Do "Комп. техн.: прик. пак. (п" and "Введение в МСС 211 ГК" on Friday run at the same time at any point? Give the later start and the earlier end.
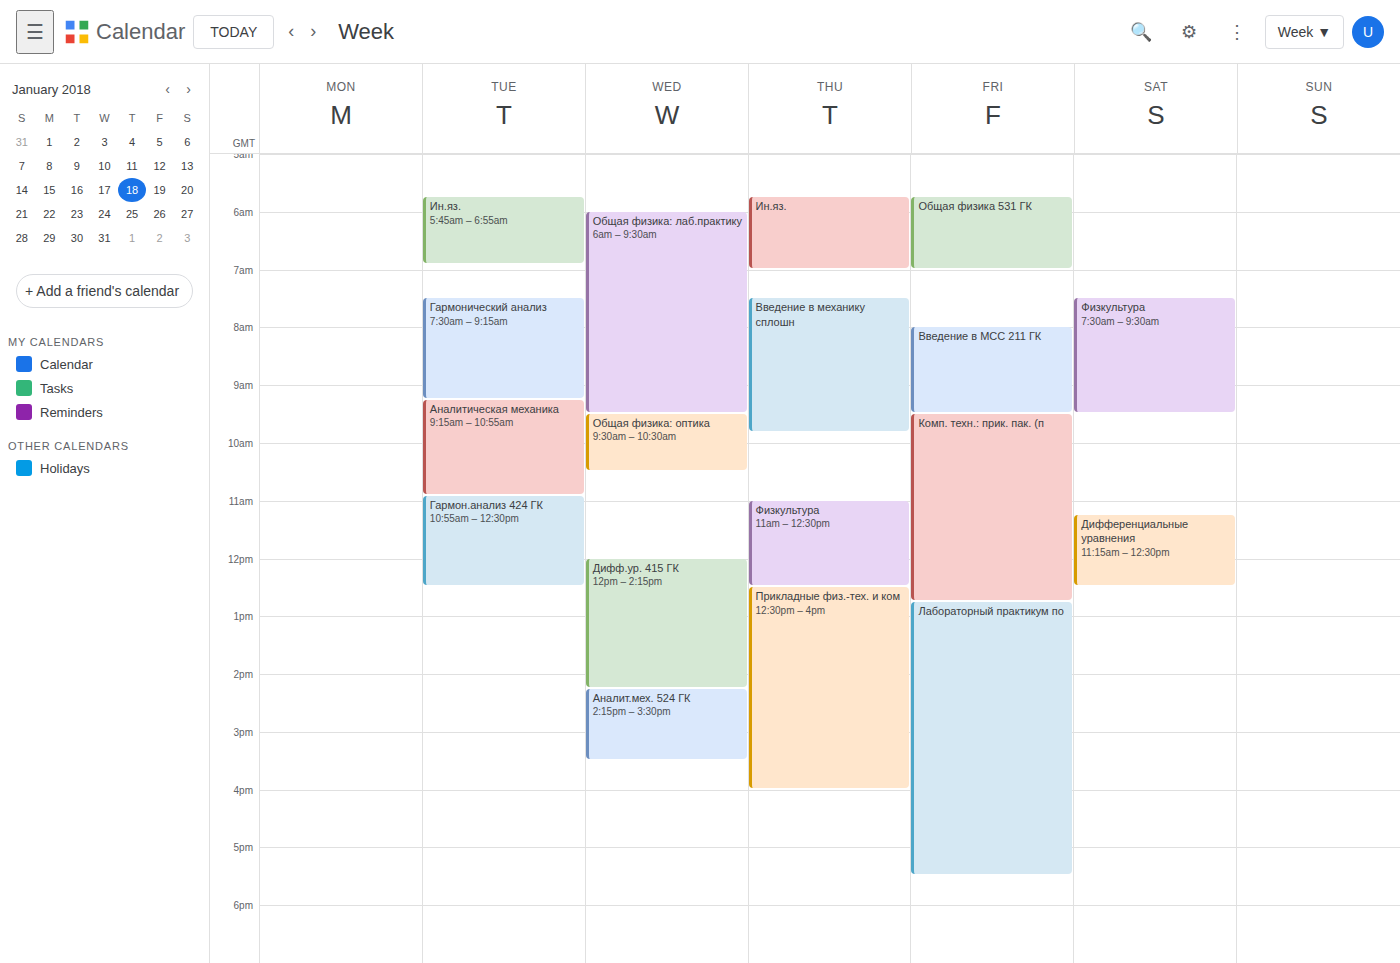
"Введение в МСС 211 ГК" ends at 9:30 AM, exactly when "Комп. техн.: прик. пак. (п" starts -- they touch but do not overlap.